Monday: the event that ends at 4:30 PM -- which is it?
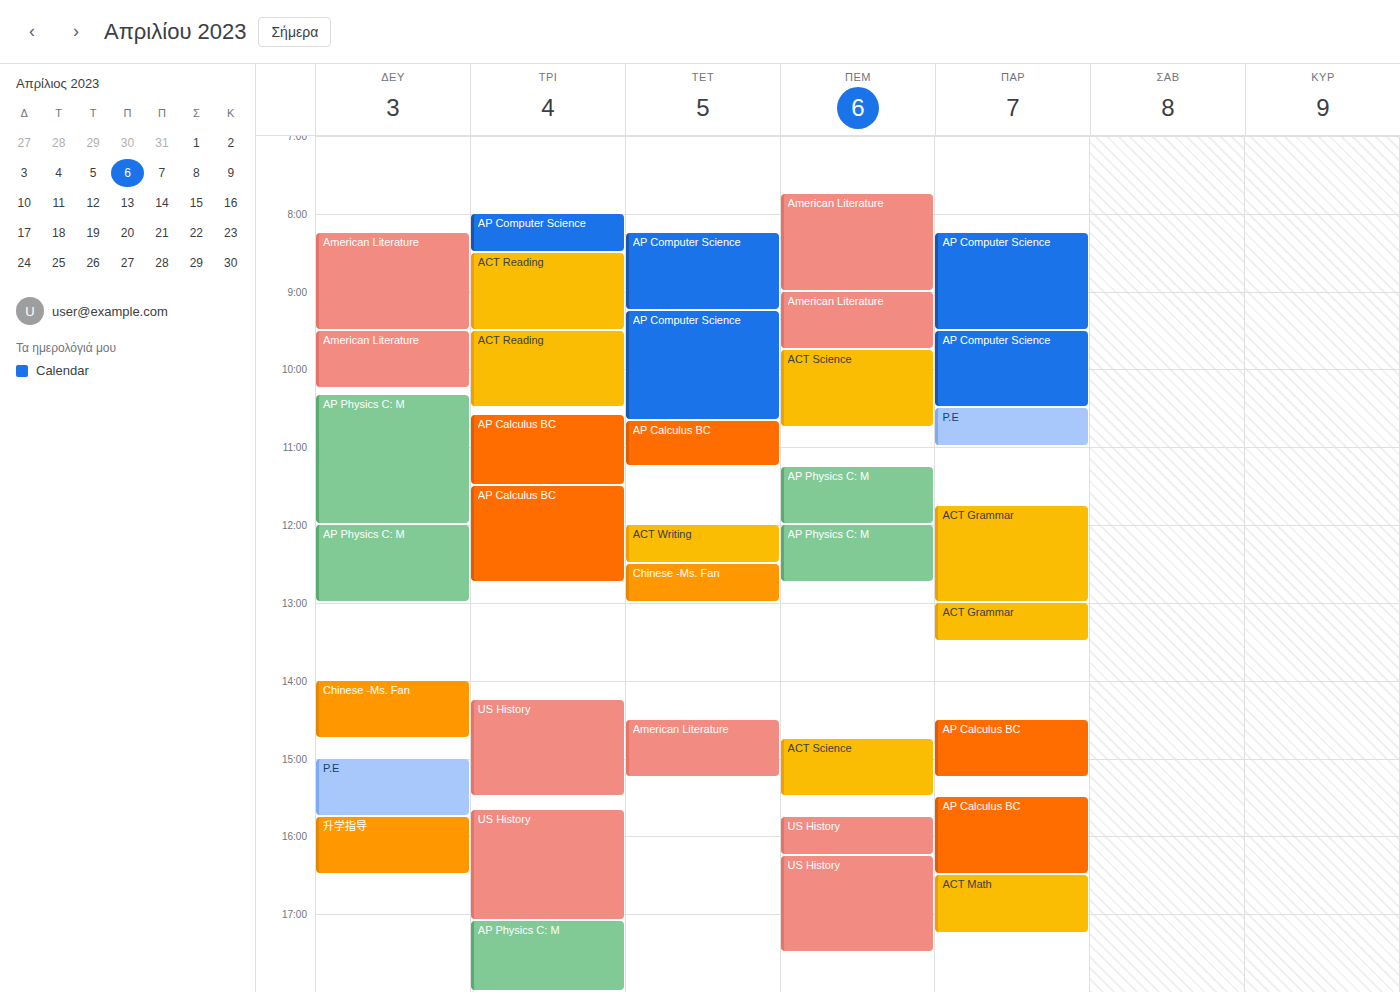
"升学指导"